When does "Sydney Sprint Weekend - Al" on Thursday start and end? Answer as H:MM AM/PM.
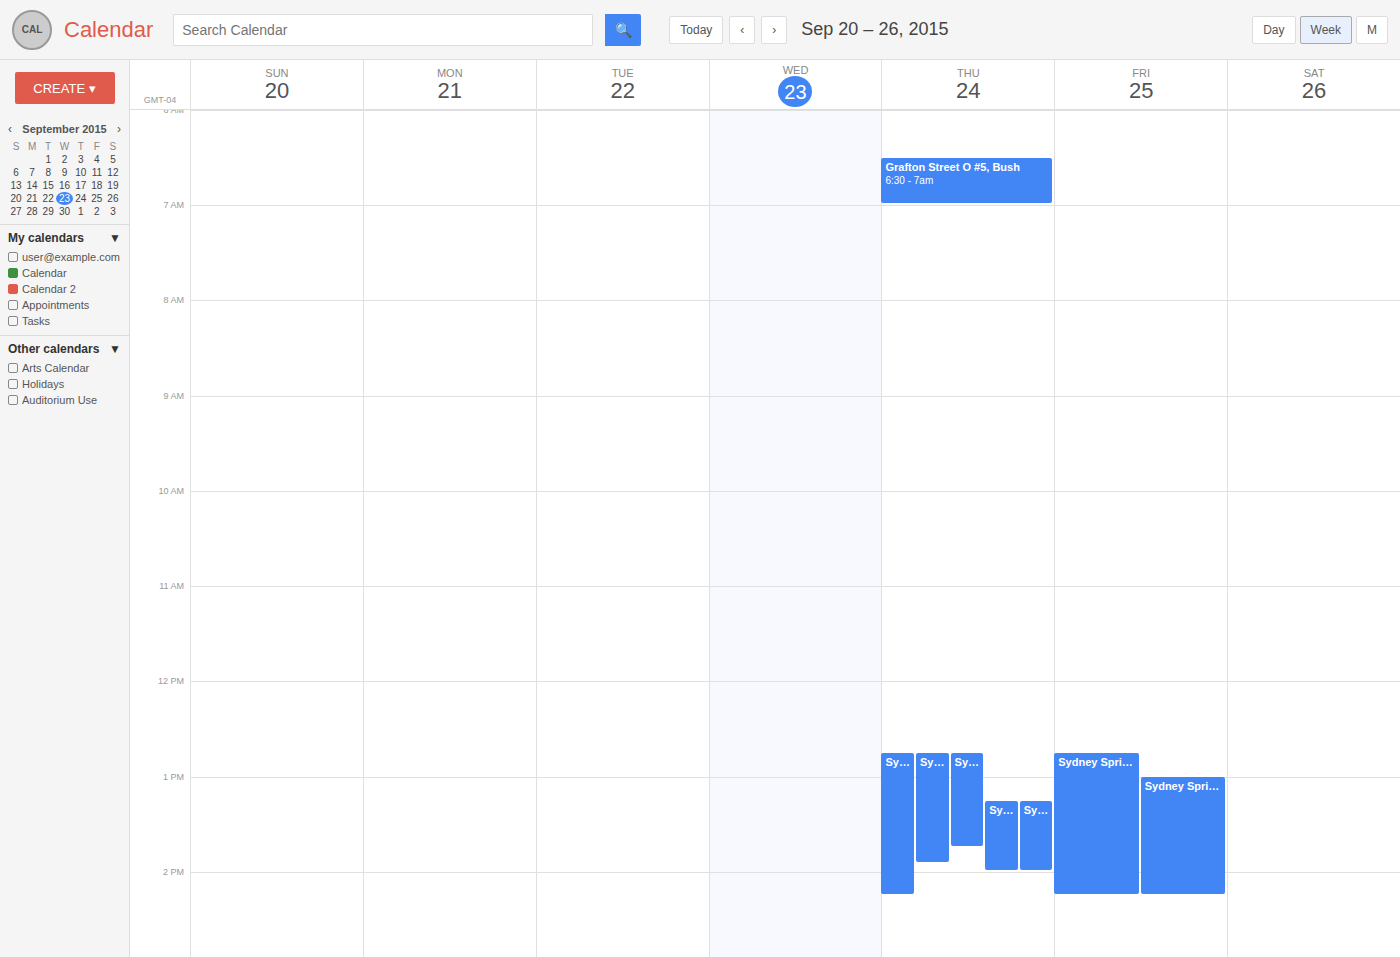
12:45 PM to 2:15 PM